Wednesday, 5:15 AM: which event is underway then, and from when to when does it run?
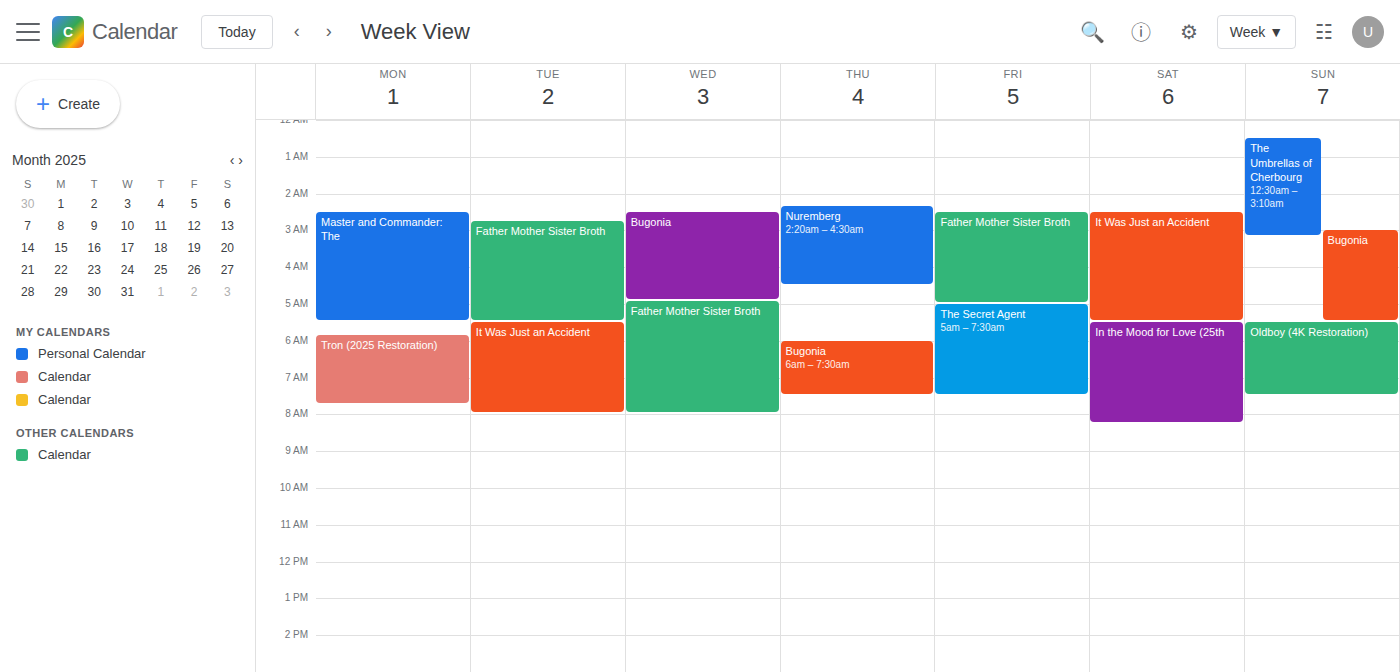
"Father Mother Sister Broth", 4:55 AM to 8:00 AM